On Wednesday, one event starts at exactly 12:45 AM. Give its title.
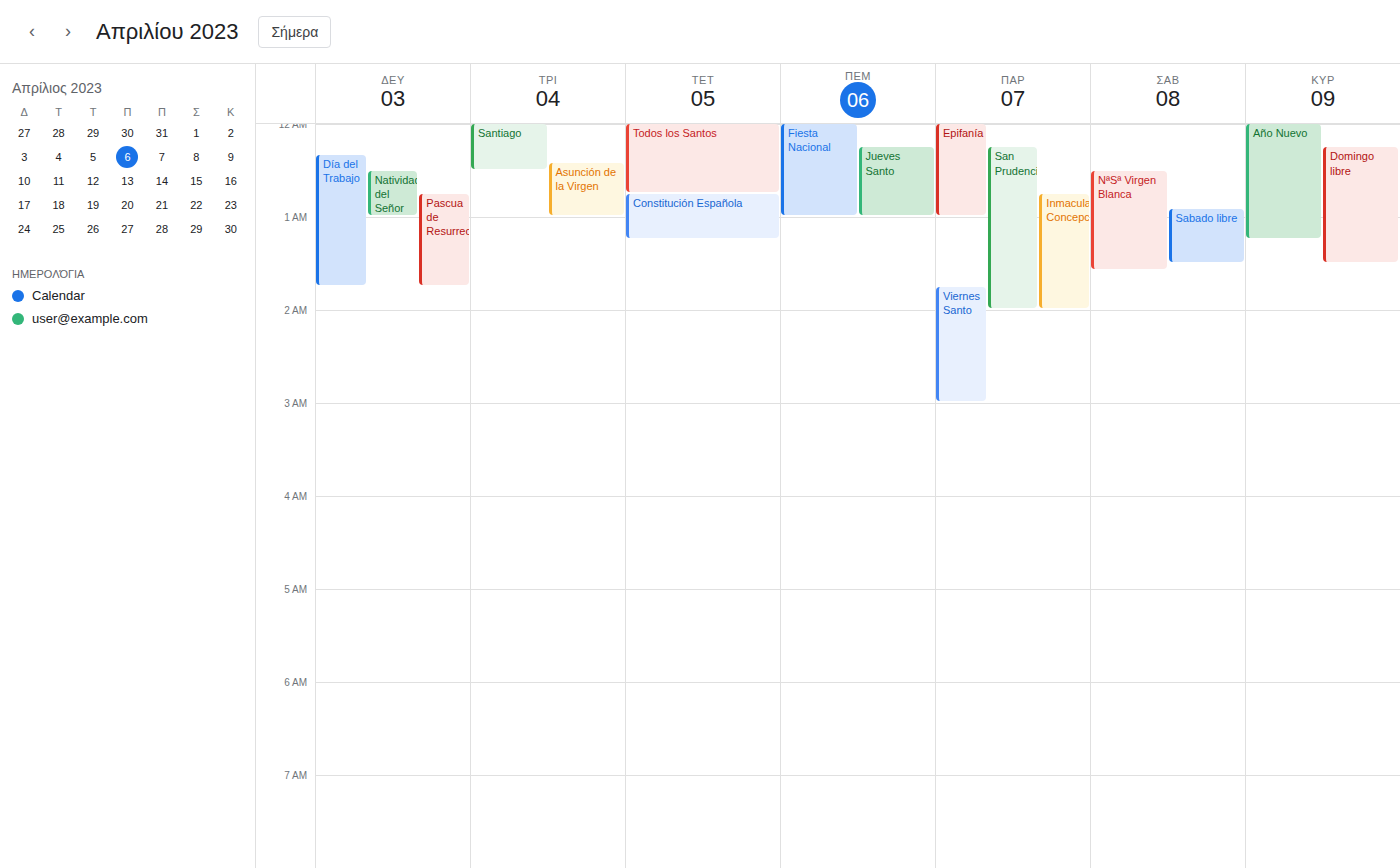
"Constitución Española"